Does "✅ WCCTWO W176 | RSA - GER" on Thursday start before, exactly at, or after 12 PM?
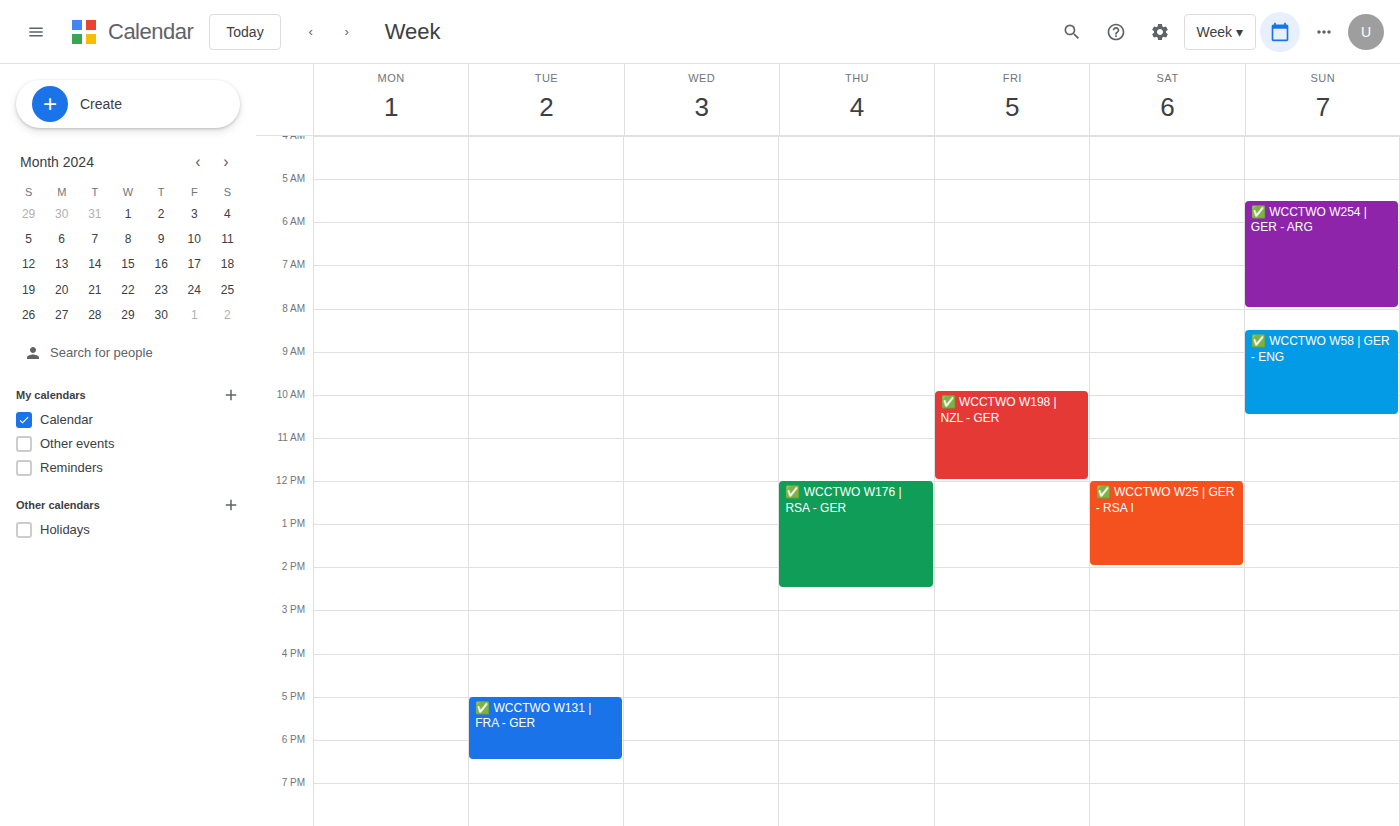
12:00 PM -- exactly at 12 PM, on the 12 PM line.